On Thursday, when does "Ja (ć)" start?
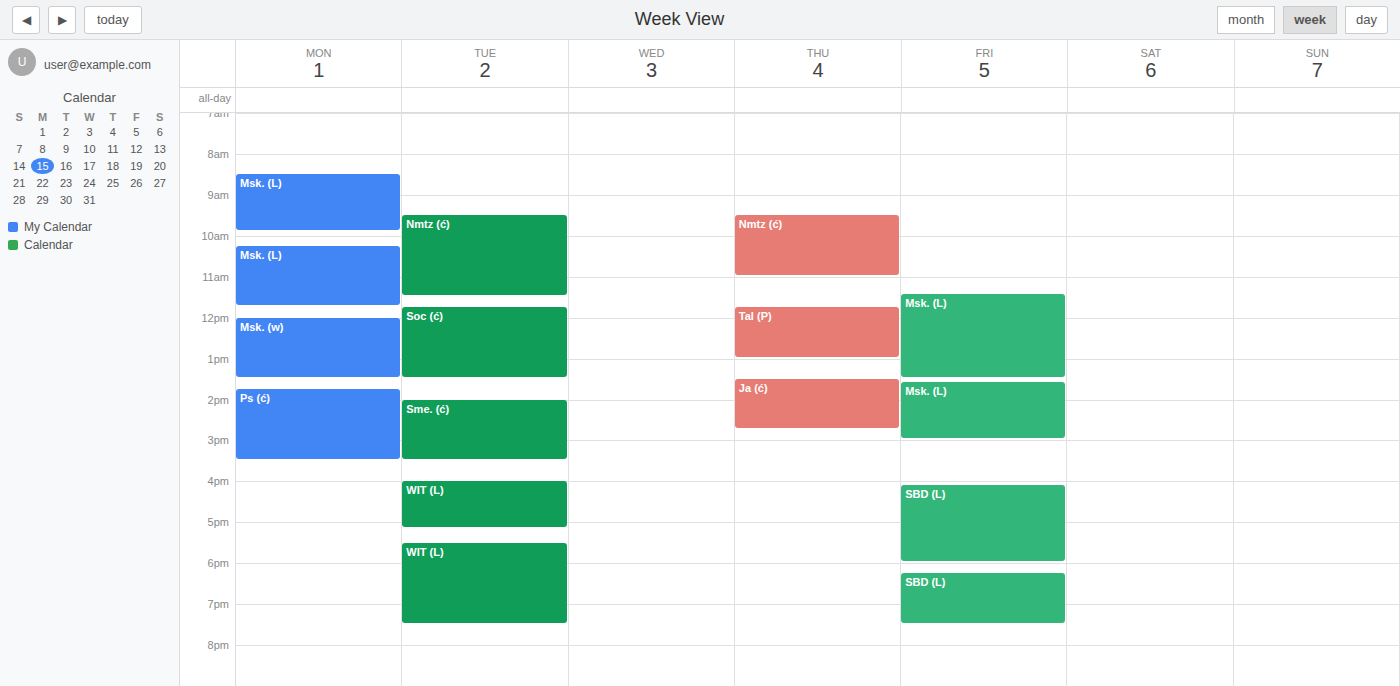
1:30 PM